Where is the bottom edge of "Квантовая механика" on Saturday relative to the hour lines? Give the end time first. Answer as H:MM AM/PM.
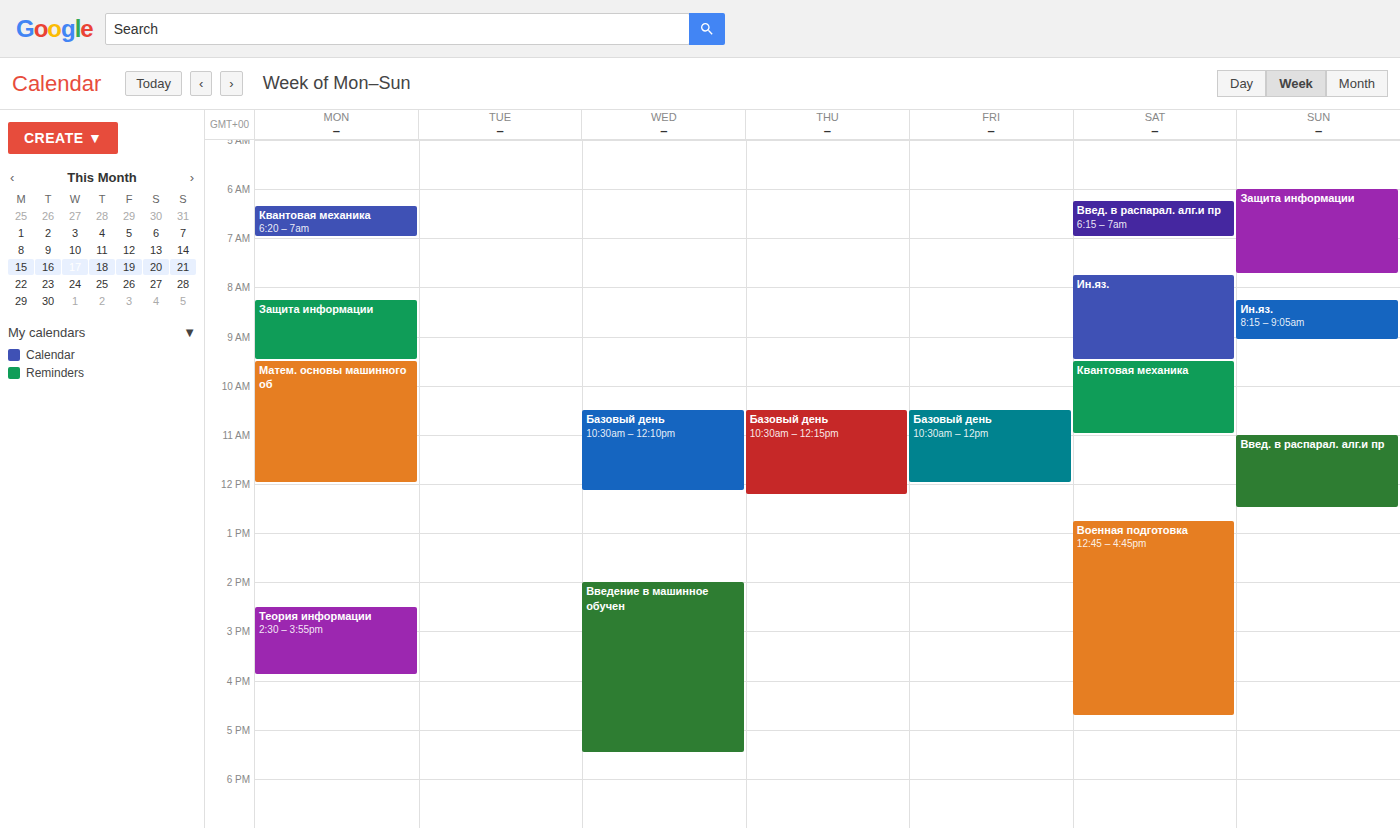
11:00 AM -- exactly on the 11 AM line.